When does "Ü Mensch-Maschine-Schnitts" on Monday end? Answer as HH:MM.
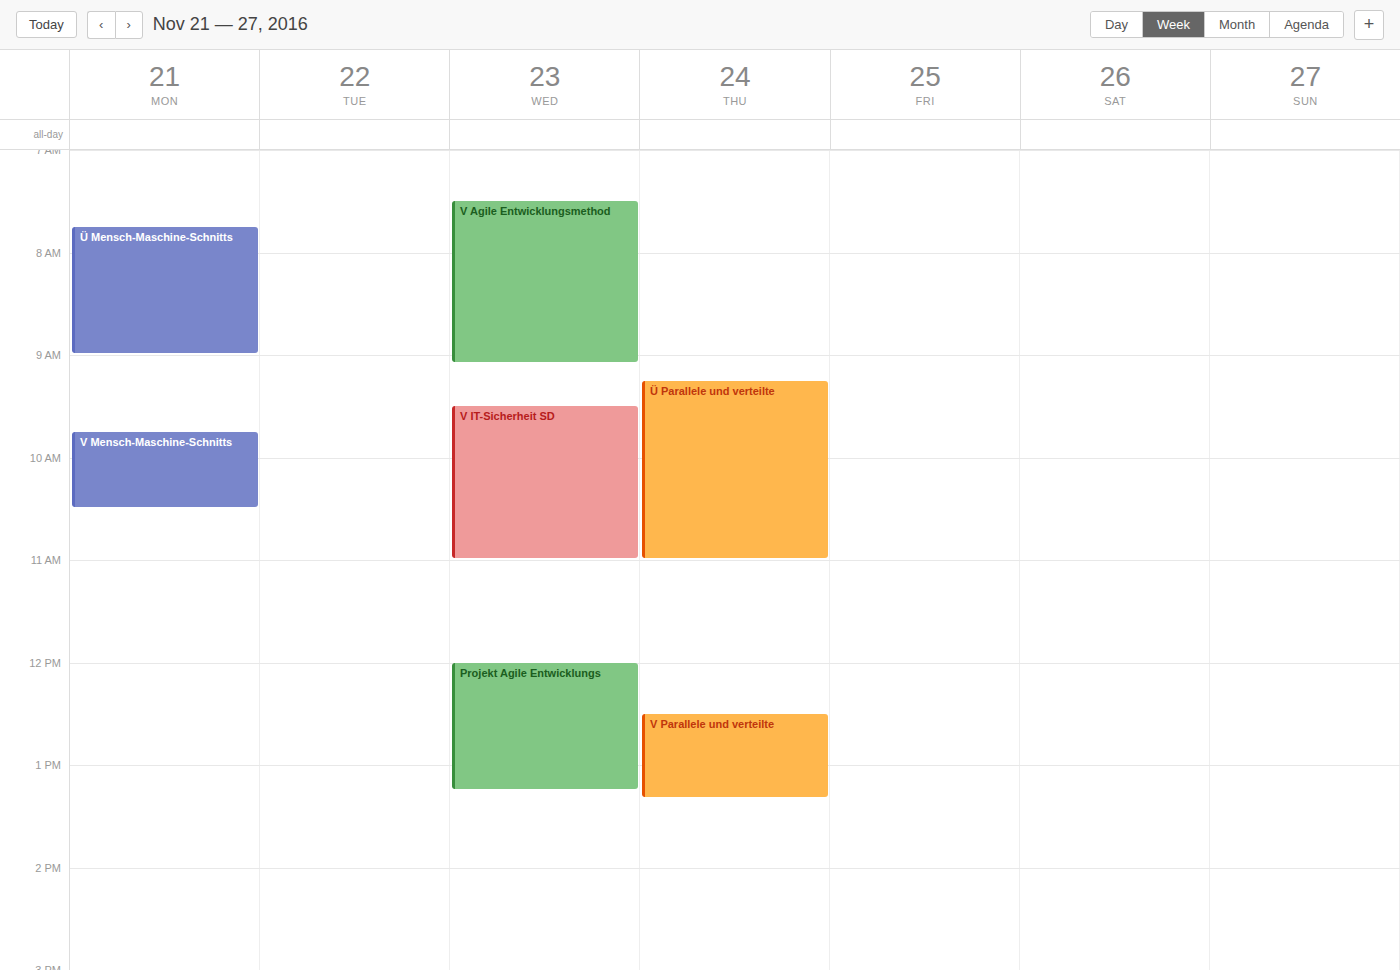
09:00